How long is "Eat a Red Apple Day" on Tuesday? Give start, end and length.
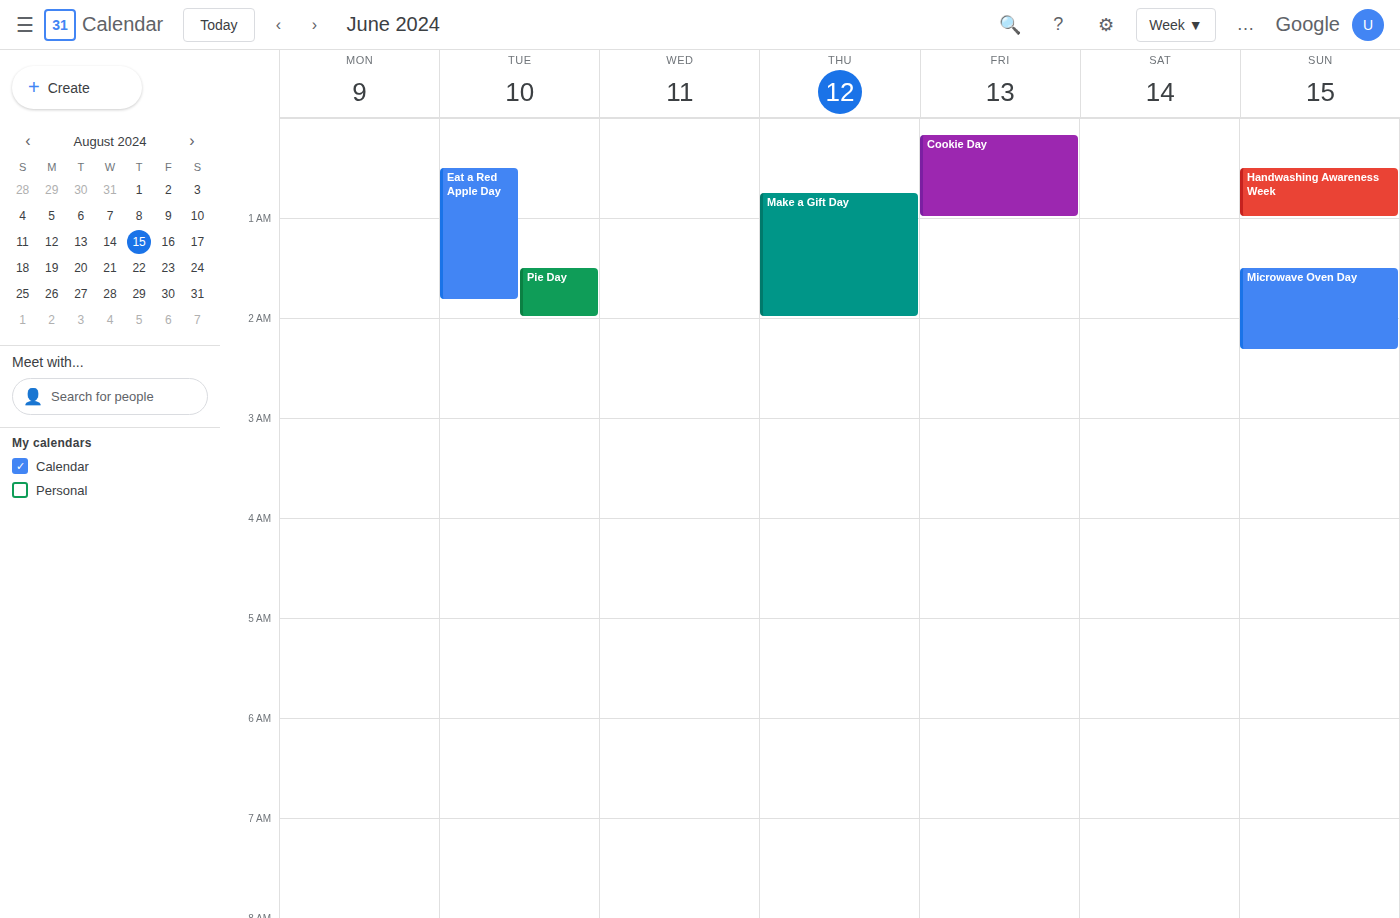
12:30 AM to 1:50 AM, 1 hour 20 minutes